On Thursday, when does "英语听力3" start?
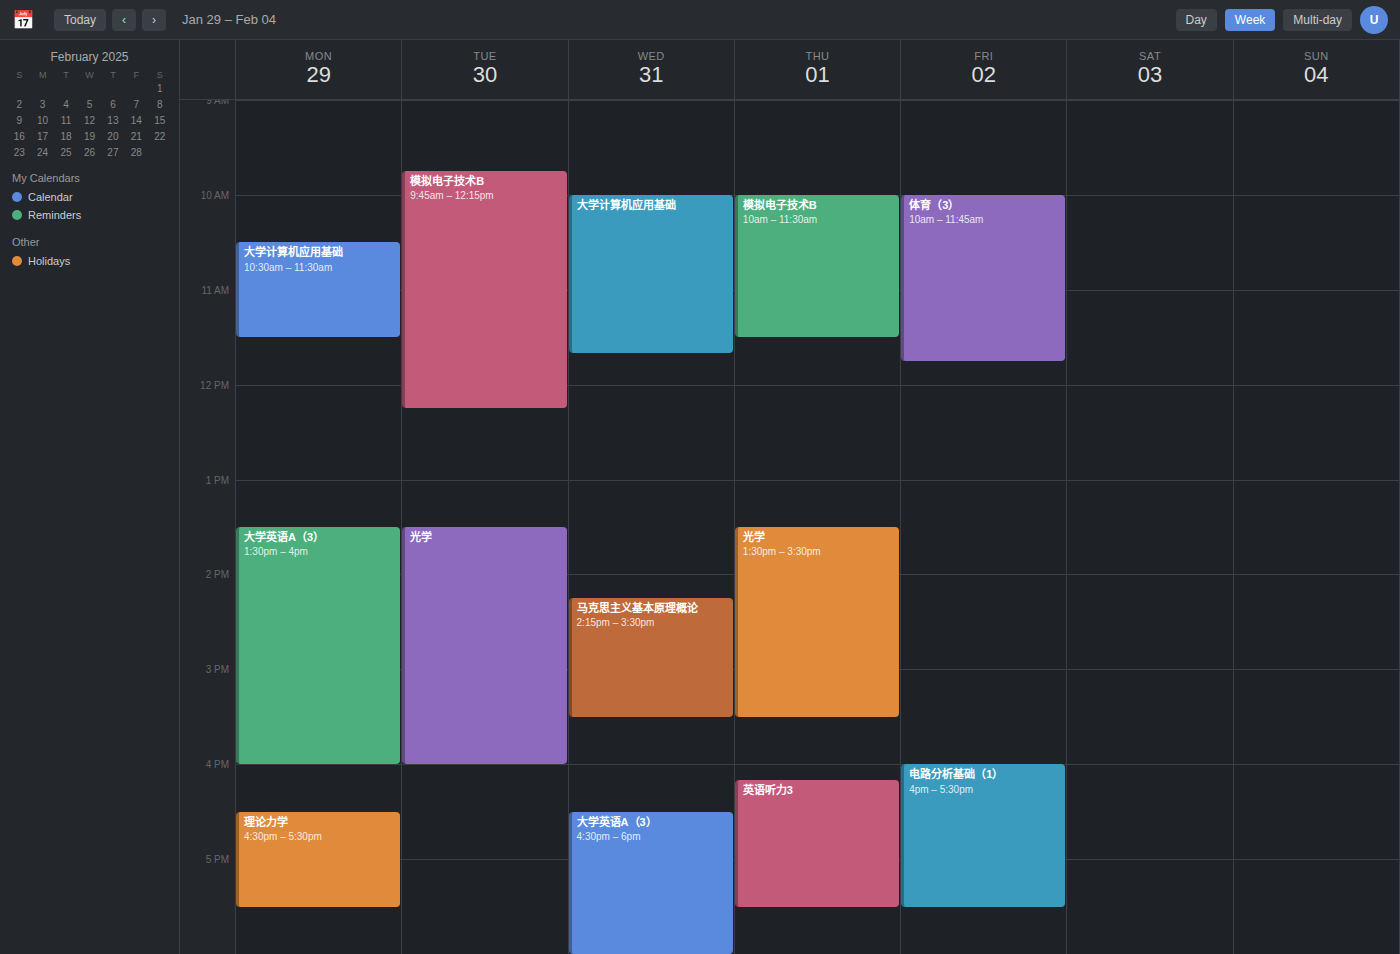
4:10 PM